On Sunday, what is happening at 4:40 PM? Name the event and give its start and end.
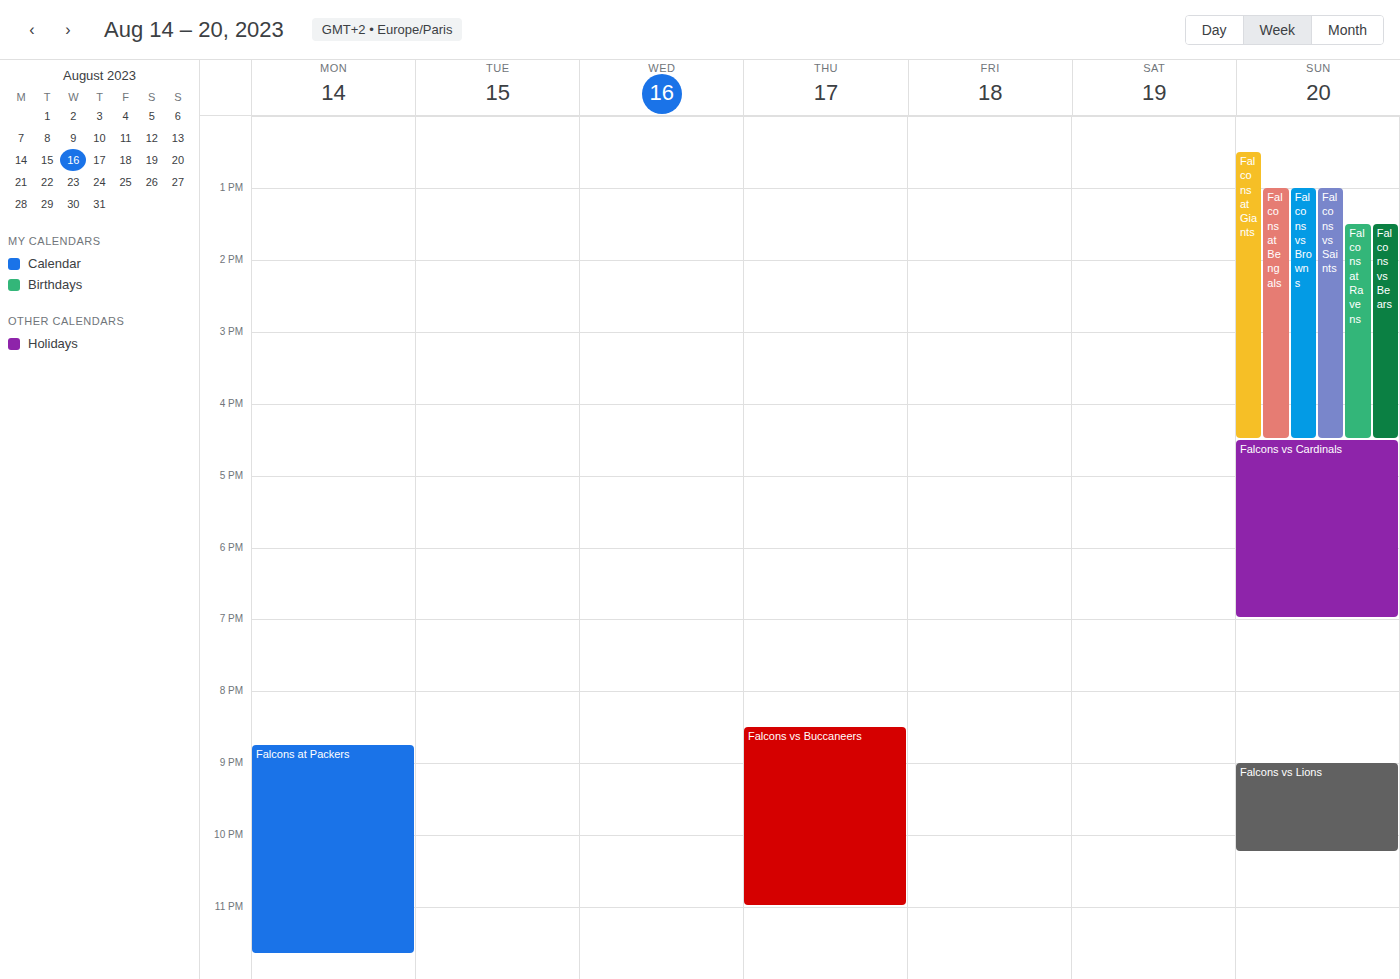
"Falcons vs Cardinals", 4:30 PM to 7:00 PM